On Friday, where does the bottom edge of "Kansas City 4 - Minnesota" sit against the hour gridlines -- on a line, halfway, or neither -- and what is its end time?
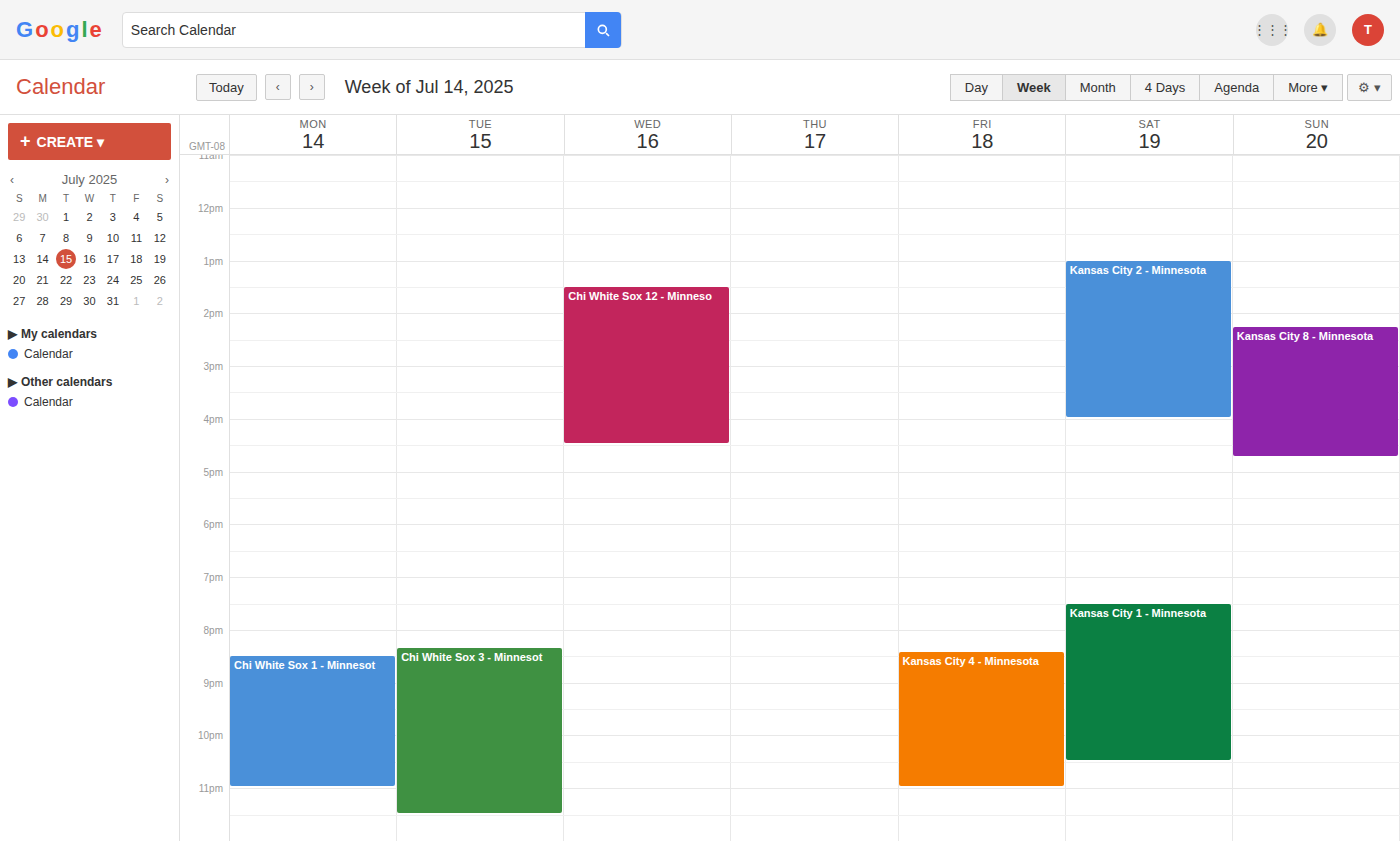
23:00 -- exactly on the 23:00 line.